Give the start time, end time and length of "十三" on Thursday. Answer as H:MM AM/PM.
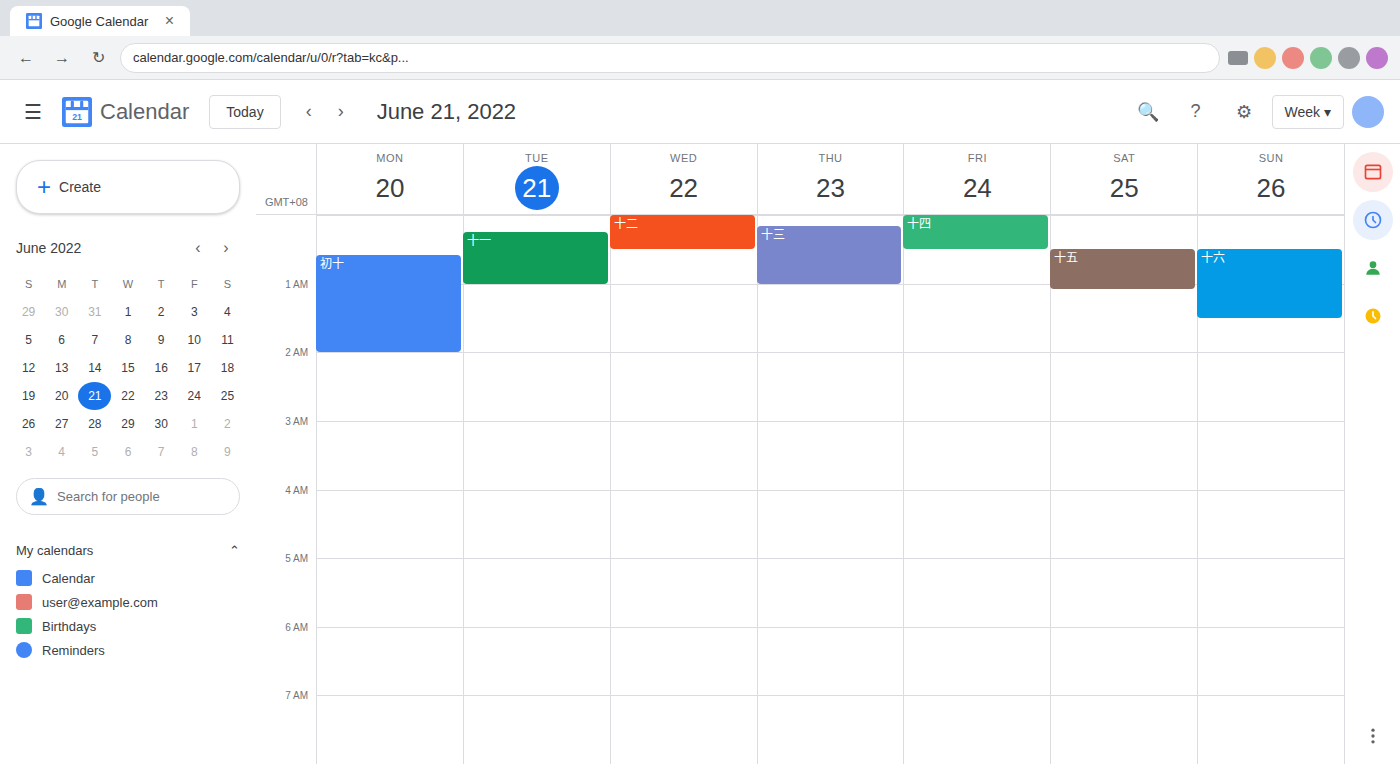
12:10 AM to 1:00 AM, 50 minutes